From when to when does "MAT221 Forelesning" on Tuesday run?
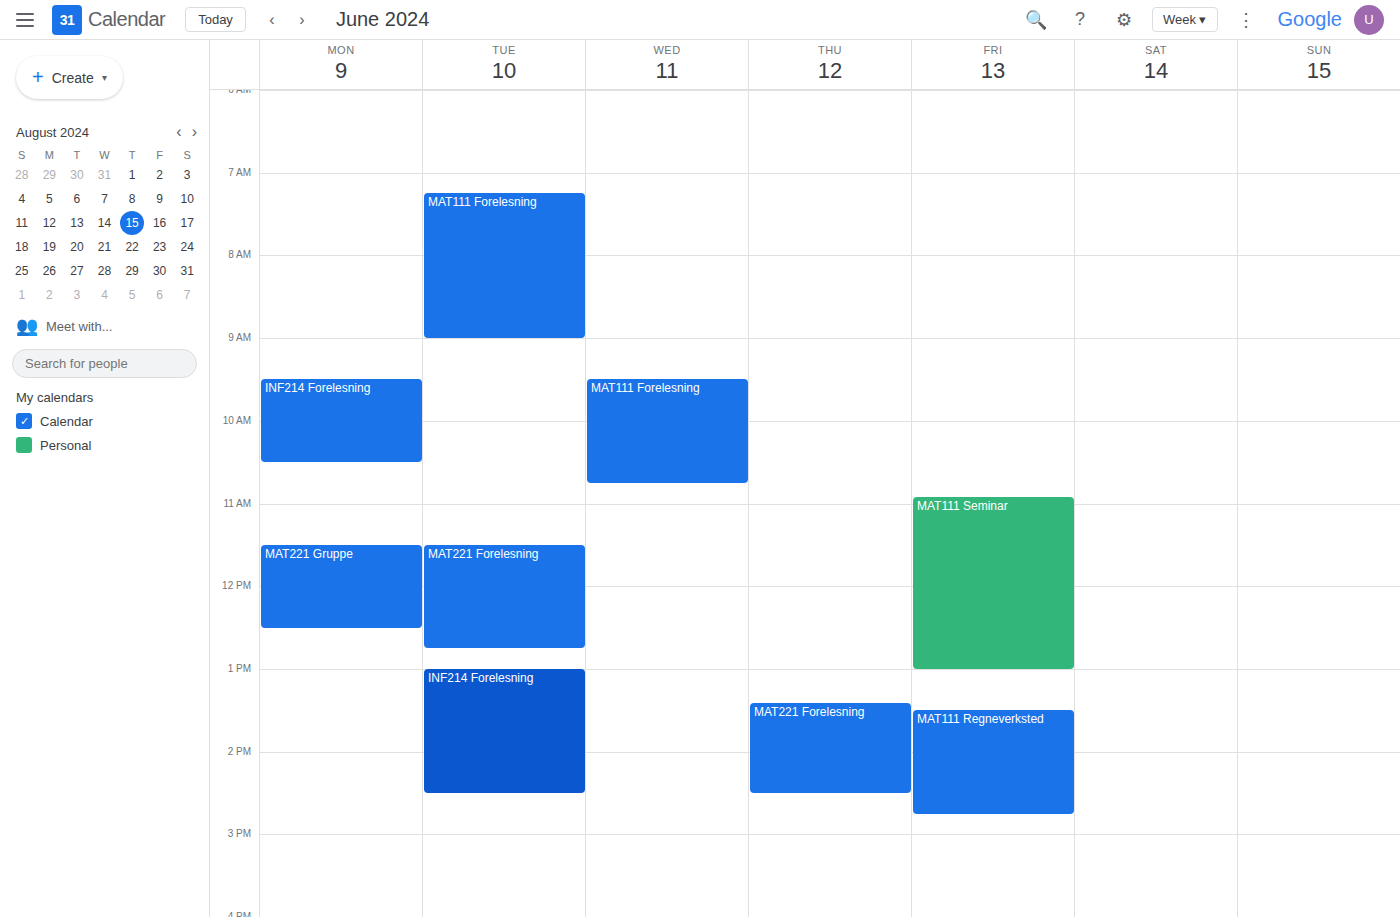
11:30 AM to 12:45 PM